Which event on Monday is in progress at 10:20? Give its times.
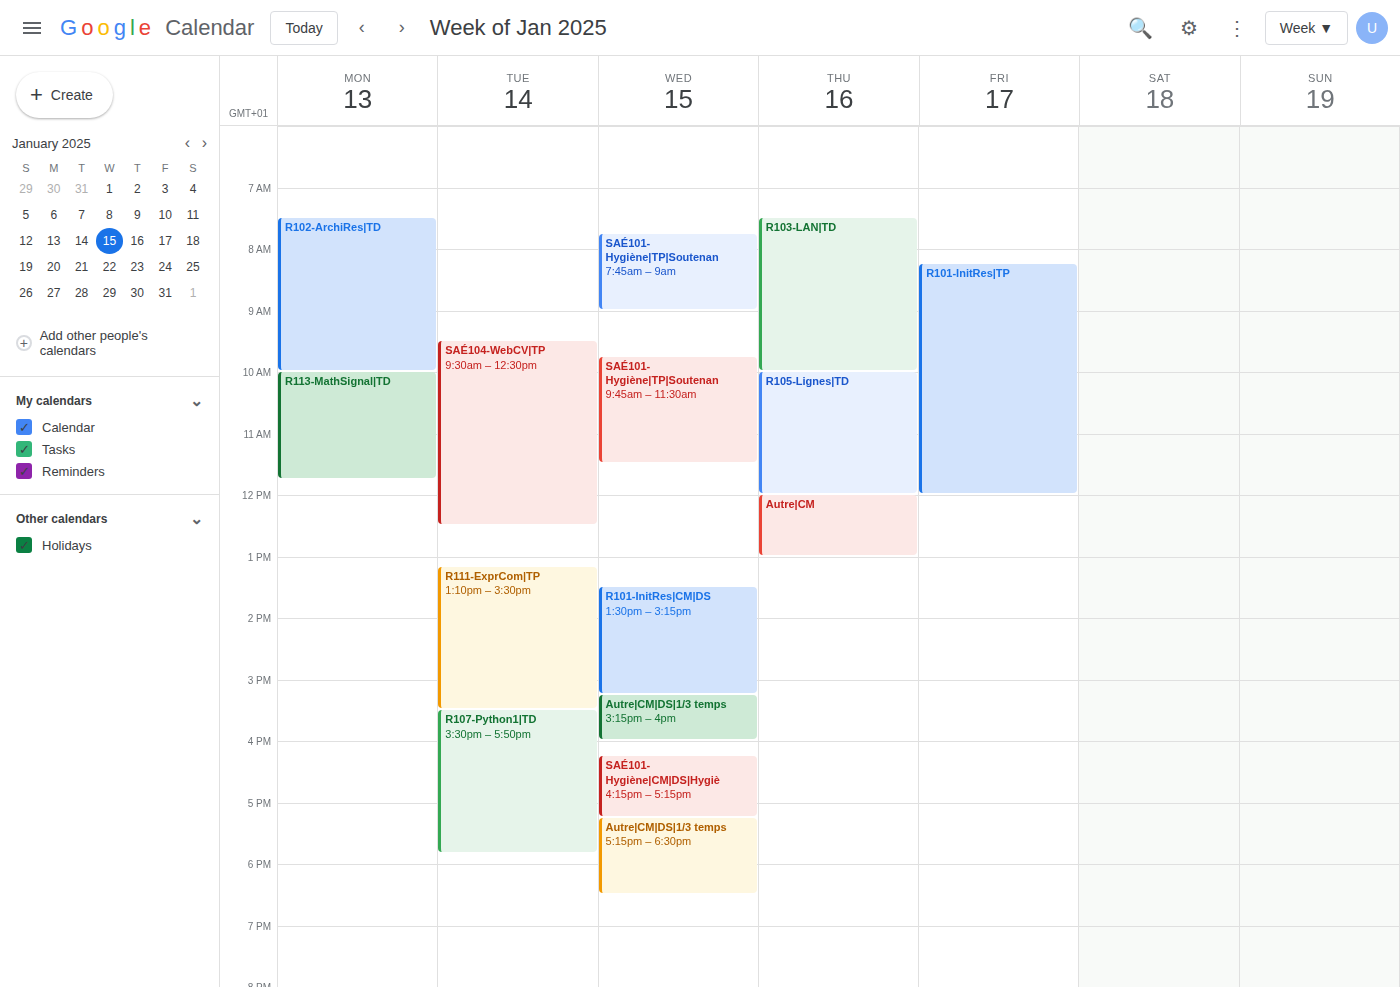
"R113-MathSignal|TD", 10:00 to 11:45